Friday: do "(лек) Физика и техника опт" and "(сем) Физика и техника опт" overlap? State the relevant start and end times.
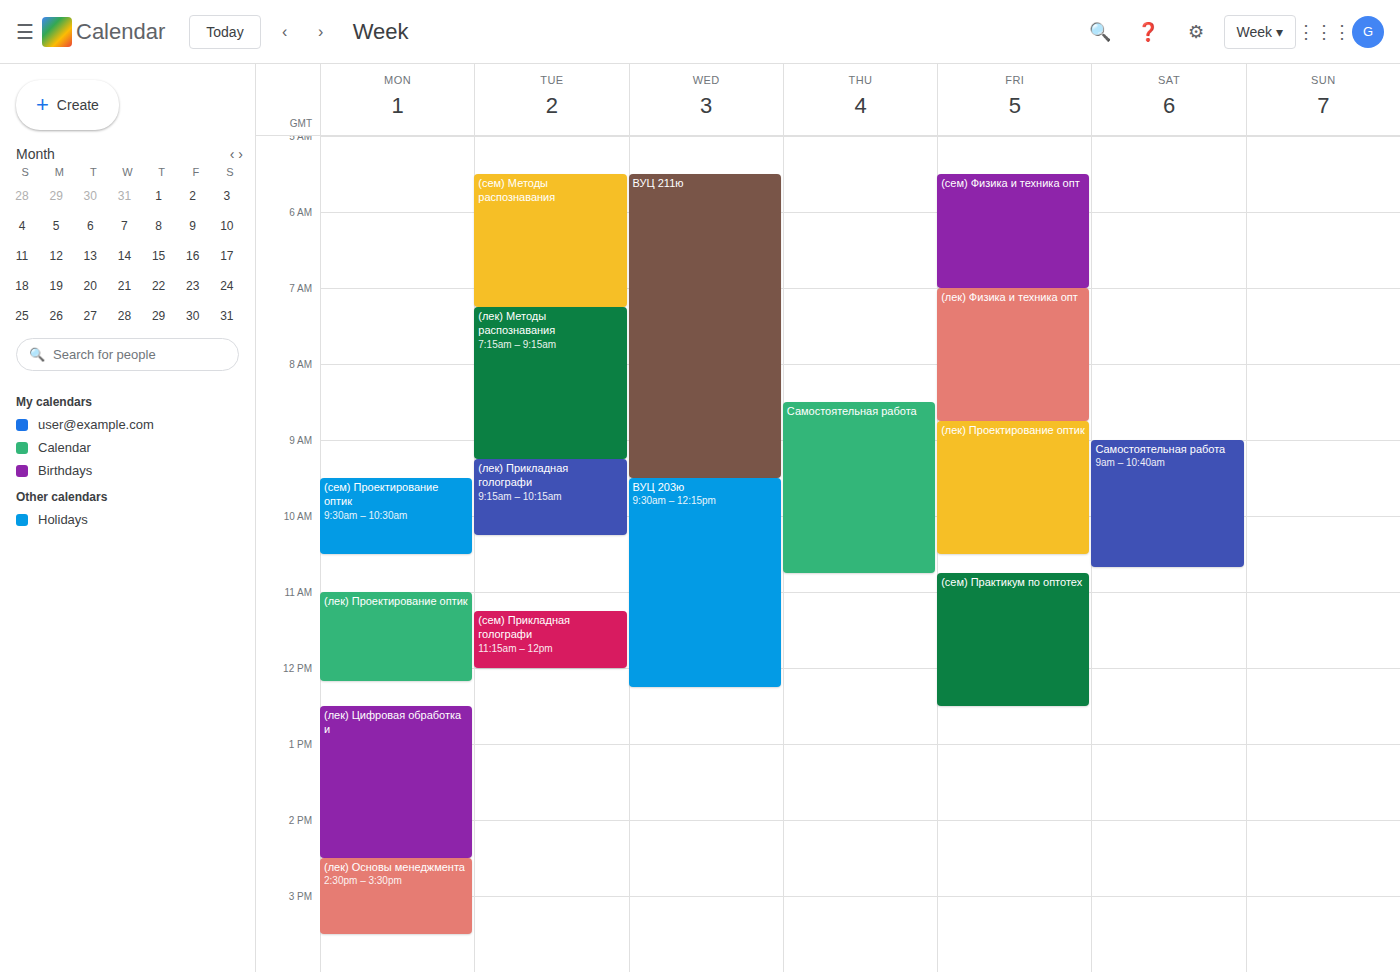
"(сем) Физика и техника опт" ends at 7:00 AM, exactly when "(лек) Физика и техника опт" starts -- they touch but do not overlap.